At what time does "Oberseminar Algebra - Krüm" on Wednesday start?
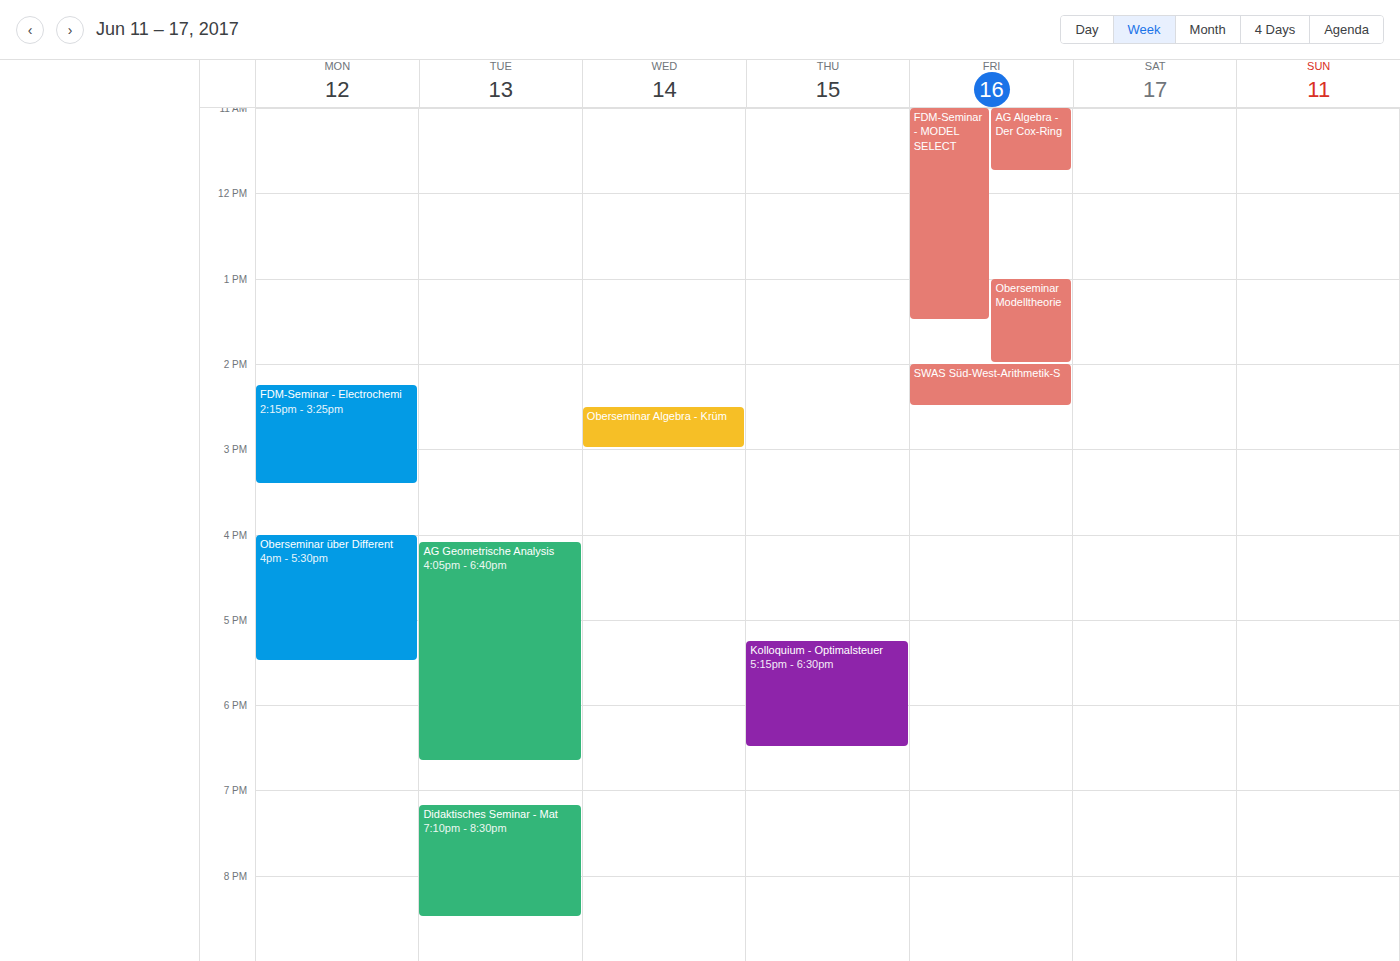
2:30 PM